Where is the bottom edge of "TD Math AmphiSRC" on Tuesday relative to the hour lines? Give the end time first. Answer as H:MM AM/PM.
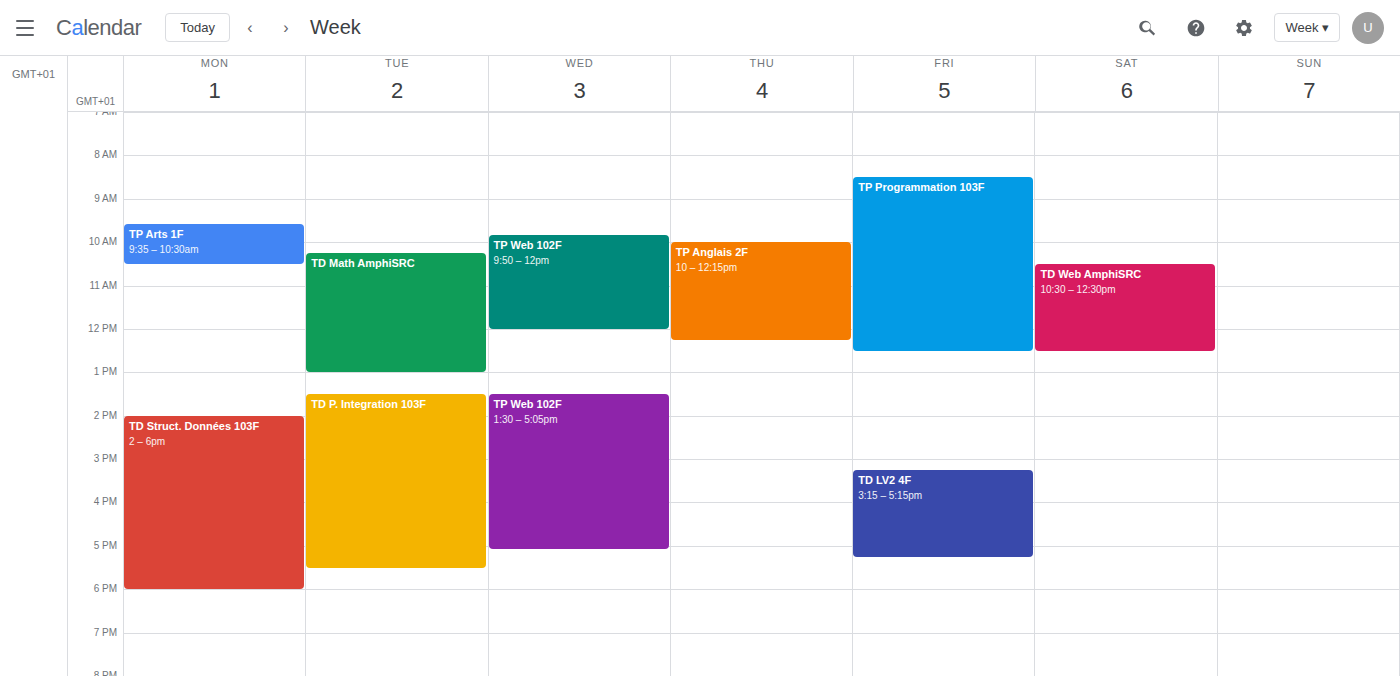
1:00 PM -- exactly on the 1 PM line.